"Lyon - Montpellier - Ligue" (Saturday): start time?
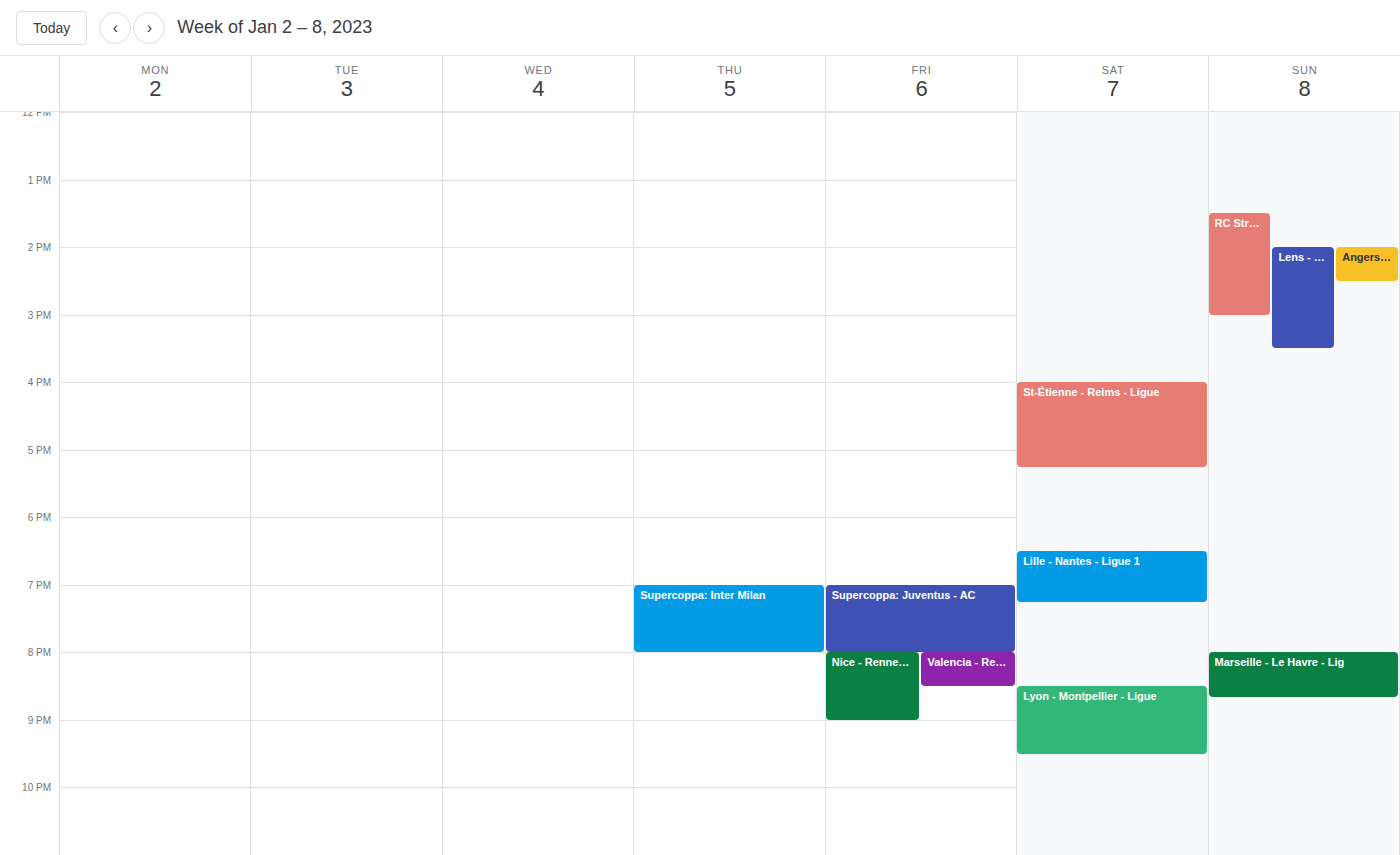
8:30 PM